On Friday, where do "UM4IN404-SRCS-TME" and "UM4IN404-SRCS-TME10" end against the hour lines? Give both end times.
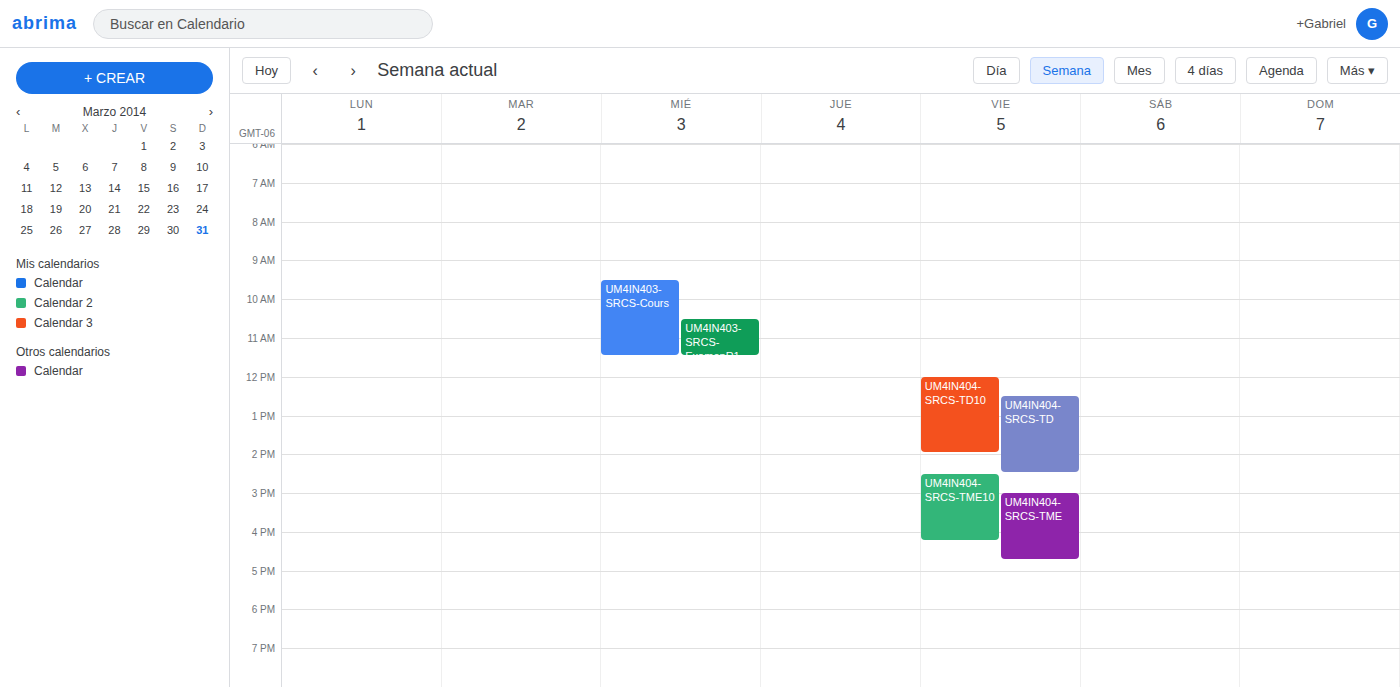
"UM4IN404-SRCS-TME": 4:45 PM, neither: three quarters of the way from the 4 PM line to the 5 PM line. "UM4IN404-SRCS-TME10": 4:15 PM, neither: a quarter of the way from the 4 PM line to the 5 PM line.